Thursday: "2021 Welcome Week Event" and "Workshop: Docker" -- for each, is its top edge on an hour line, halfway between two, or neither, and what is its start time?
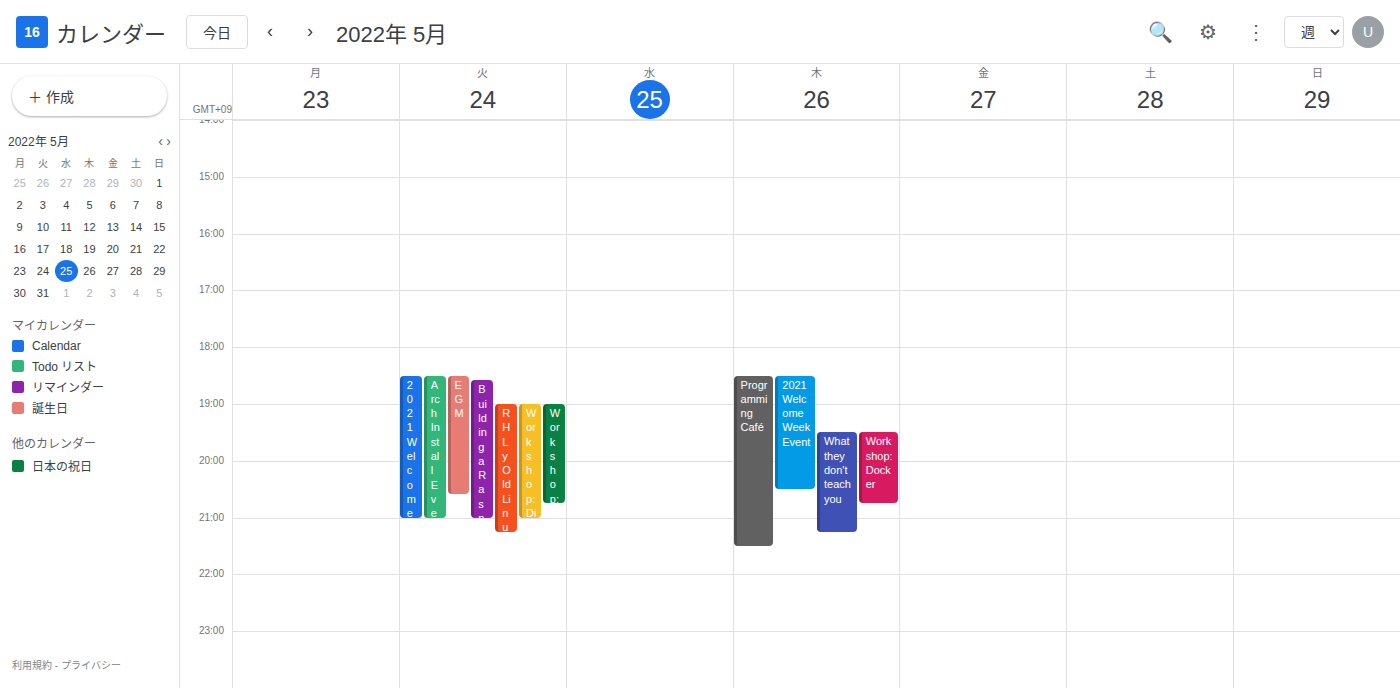
"2021 Welcome Week Event": 6:30 PM, halfway between the 6 PM and 7 PM lines. "Workshop: Docker": 7:30 PM, halfway between the 7 PM and 8 PM lines.